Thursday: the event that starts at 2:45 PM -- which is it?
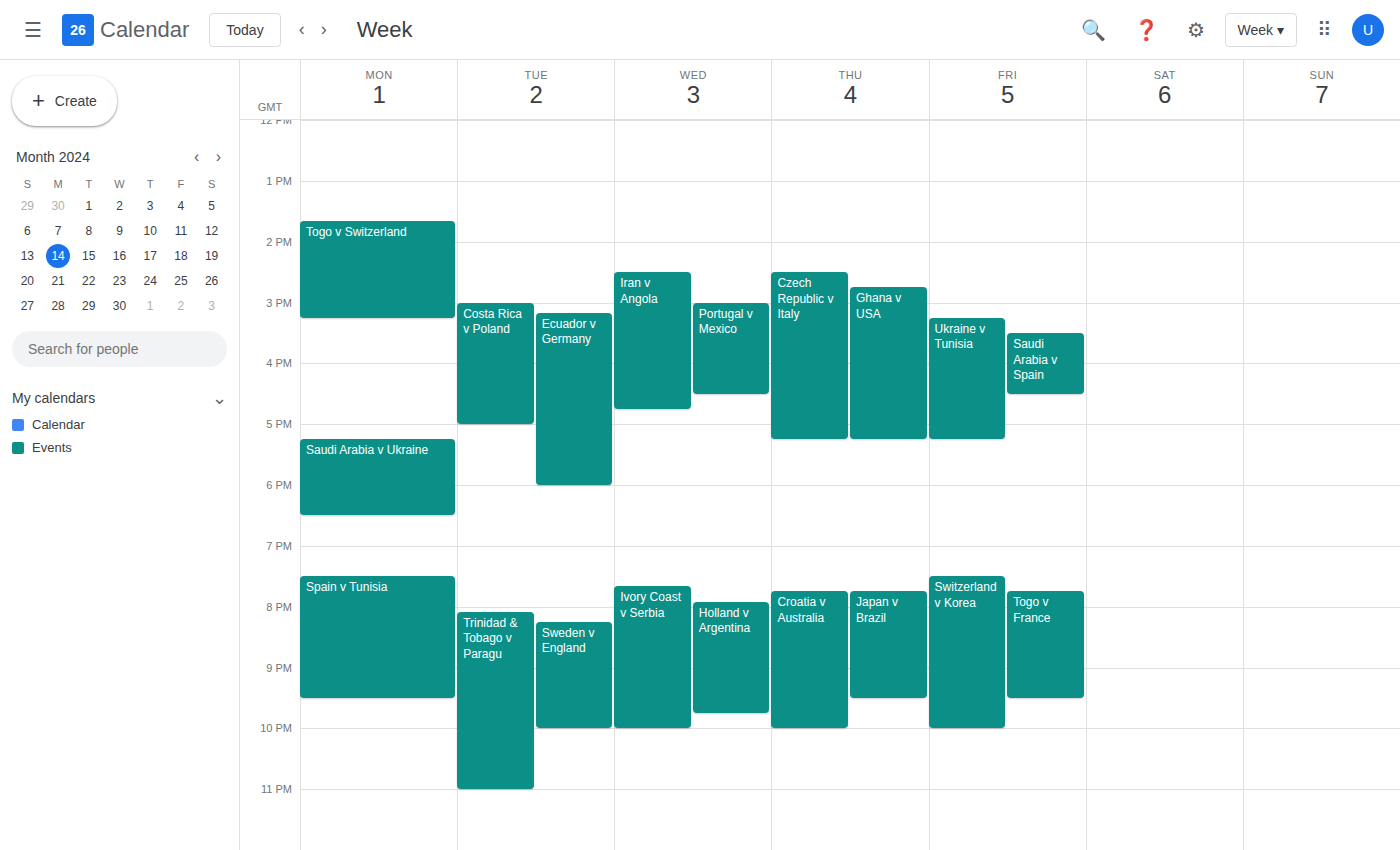
"Ghana v USA"